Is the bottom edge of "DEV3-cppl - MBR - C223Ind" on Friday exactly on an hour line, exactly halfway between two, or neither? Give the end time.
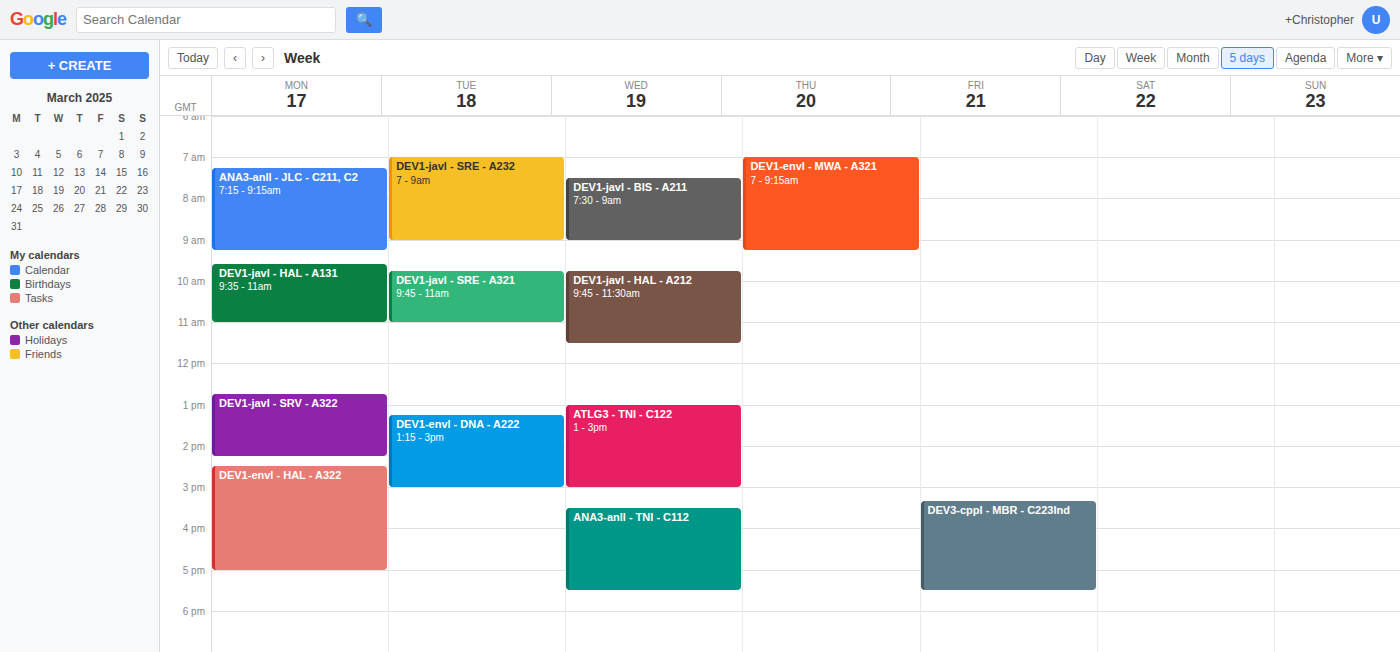
17:30 -- halfway between the 17:00 and 18:00 lines.